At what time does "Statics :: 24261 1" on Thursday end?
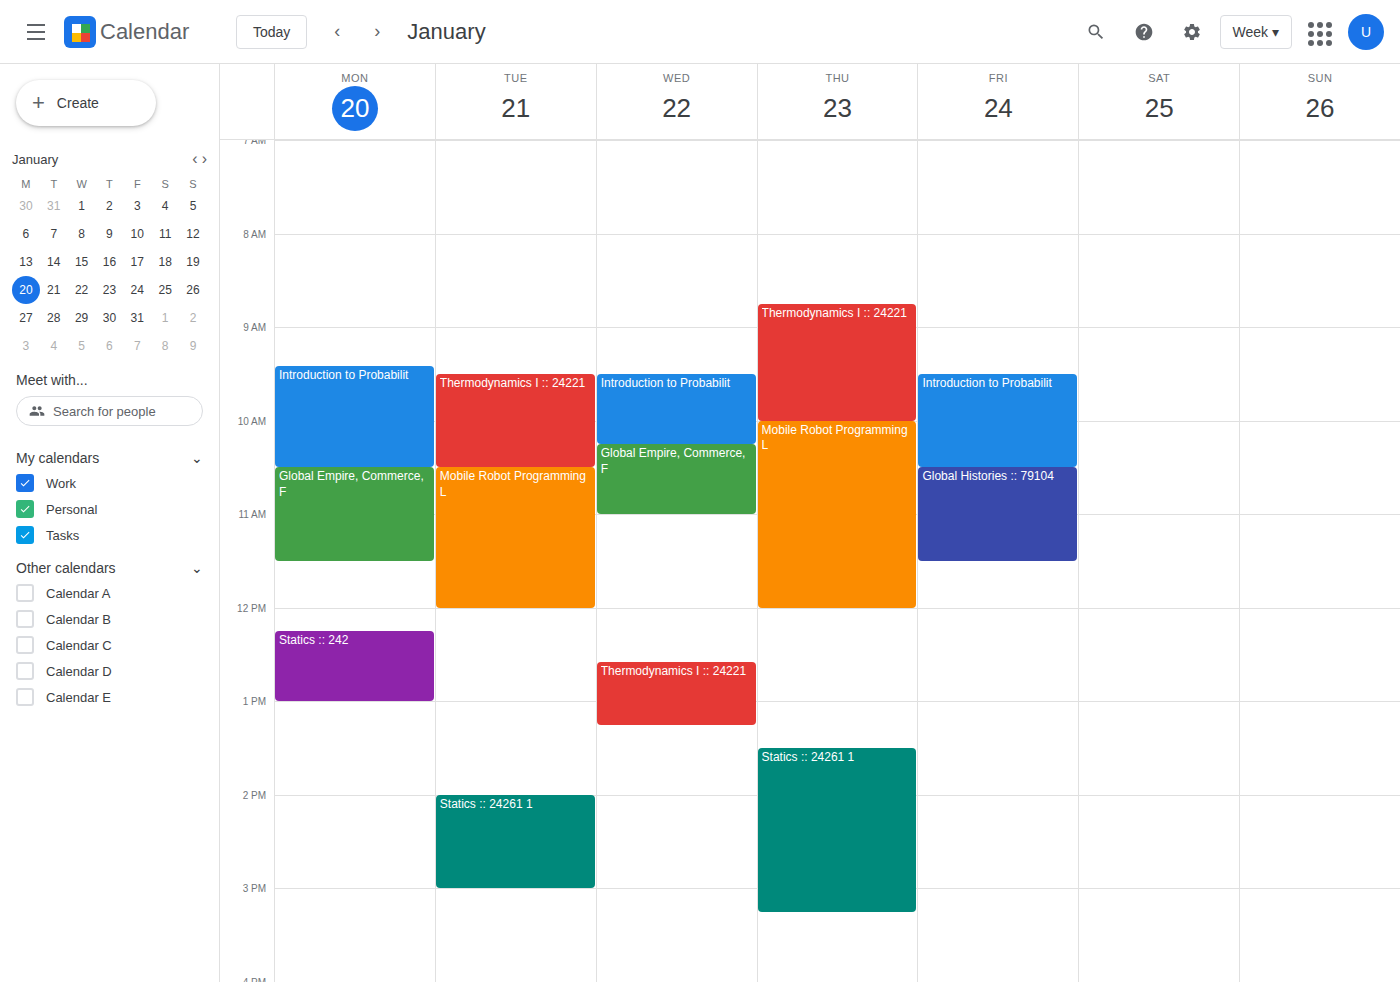
3:15 PM